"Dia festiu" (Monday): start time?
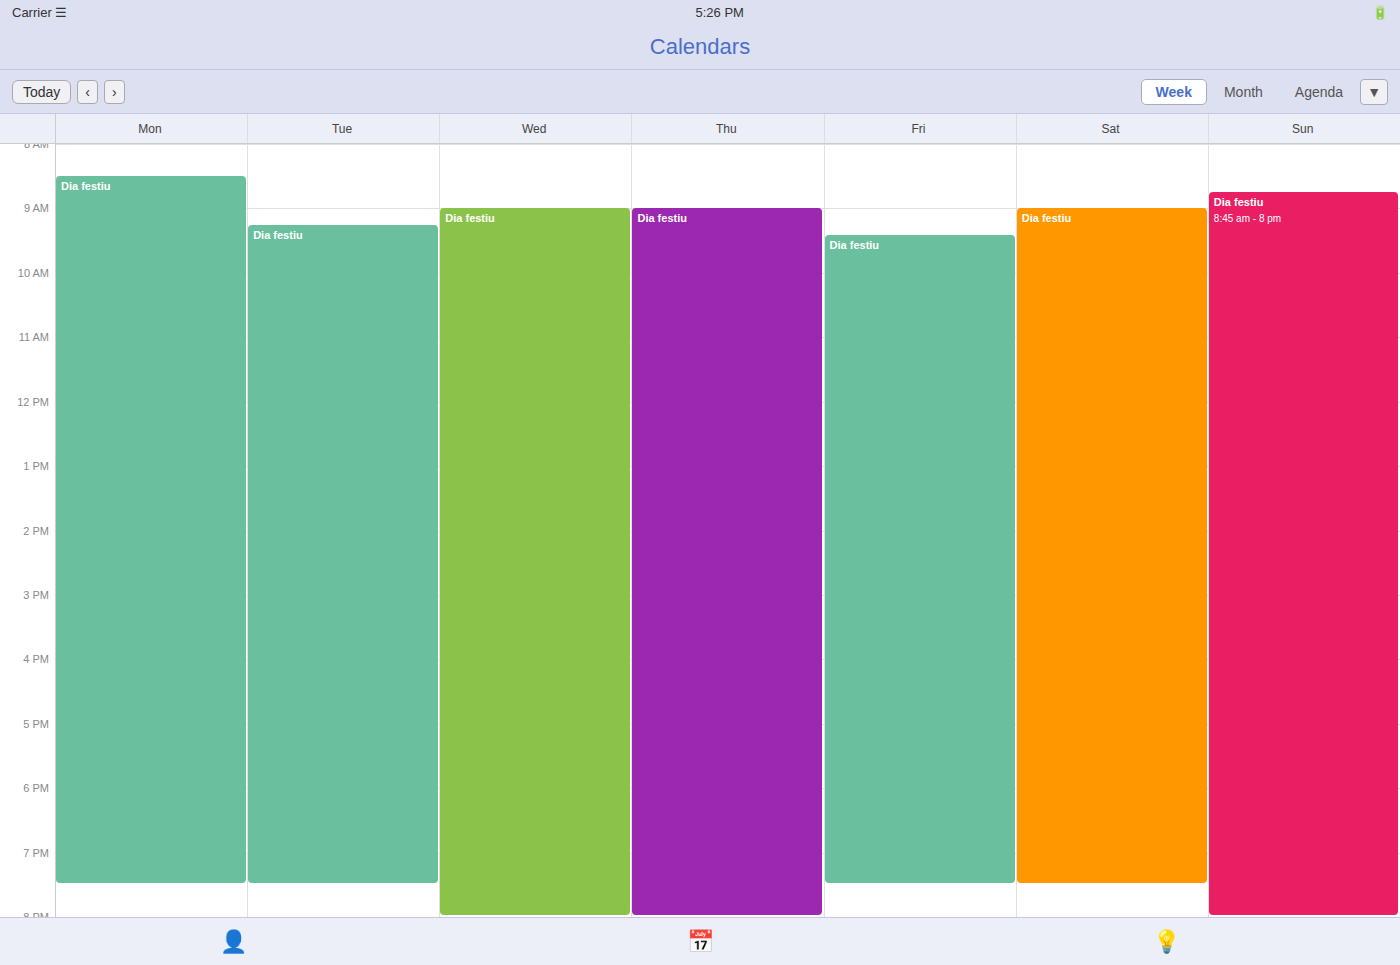
08:30